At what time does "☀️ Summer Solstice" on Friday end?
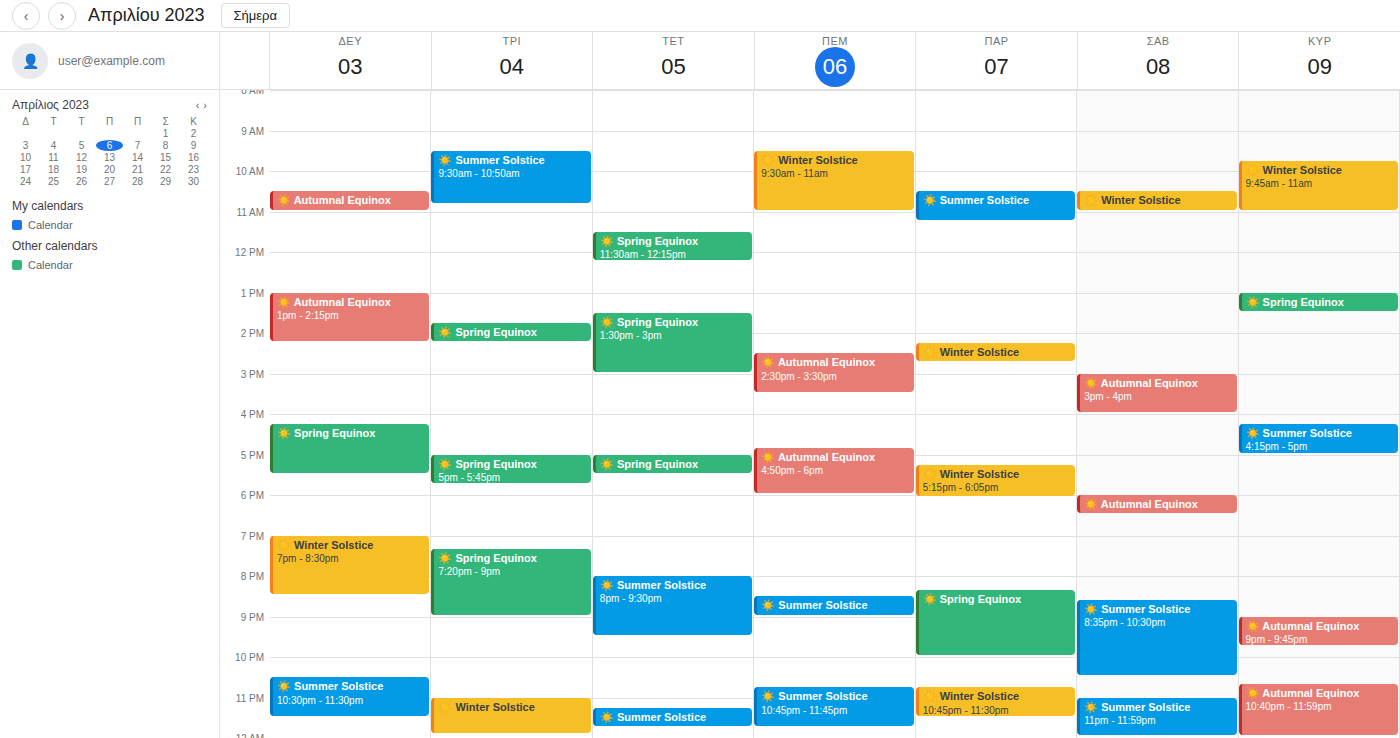
11:15 AM